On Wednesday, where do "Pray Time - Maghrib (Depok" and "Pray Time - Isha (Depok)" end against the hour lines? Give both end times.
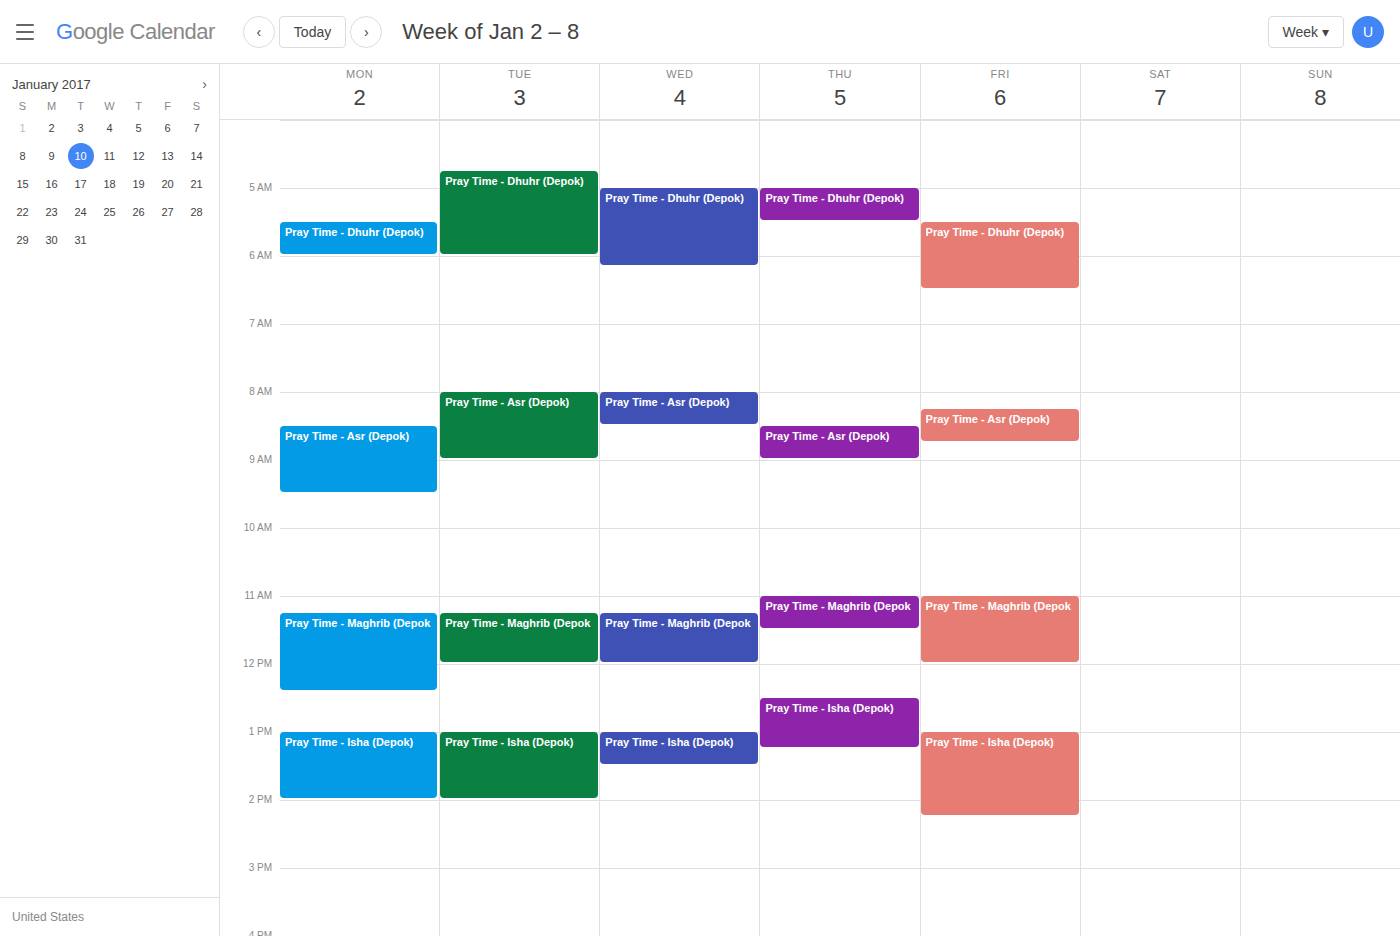
"Pray Time - Maghrib (Depok": 12:00, exactly on the 12:00 line. "Pray Time - Isha (Depok)": 13:30, halfway between the 13:00 and 14:00 lines.